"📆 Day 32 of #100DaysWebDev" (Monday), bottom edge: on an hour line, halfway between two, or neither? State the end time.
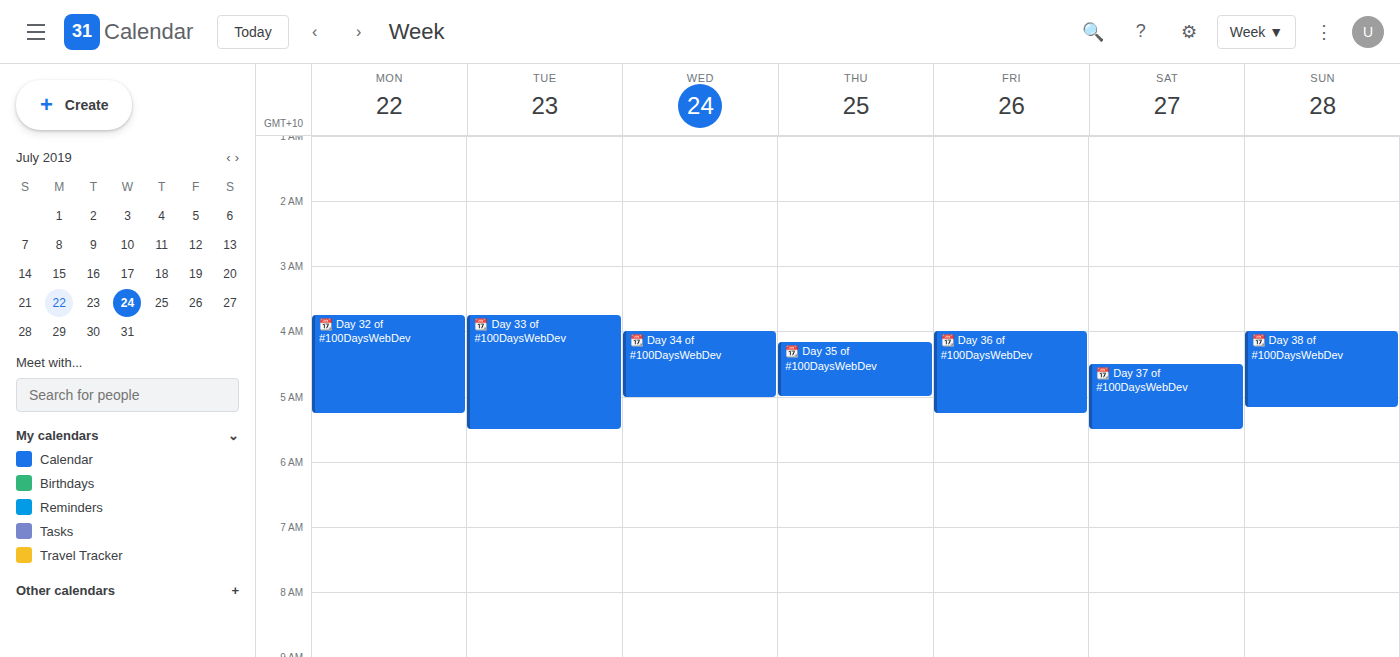
5:15 AM -- neither: a quarter of the way from the 5 AM line to the 6 AM line.